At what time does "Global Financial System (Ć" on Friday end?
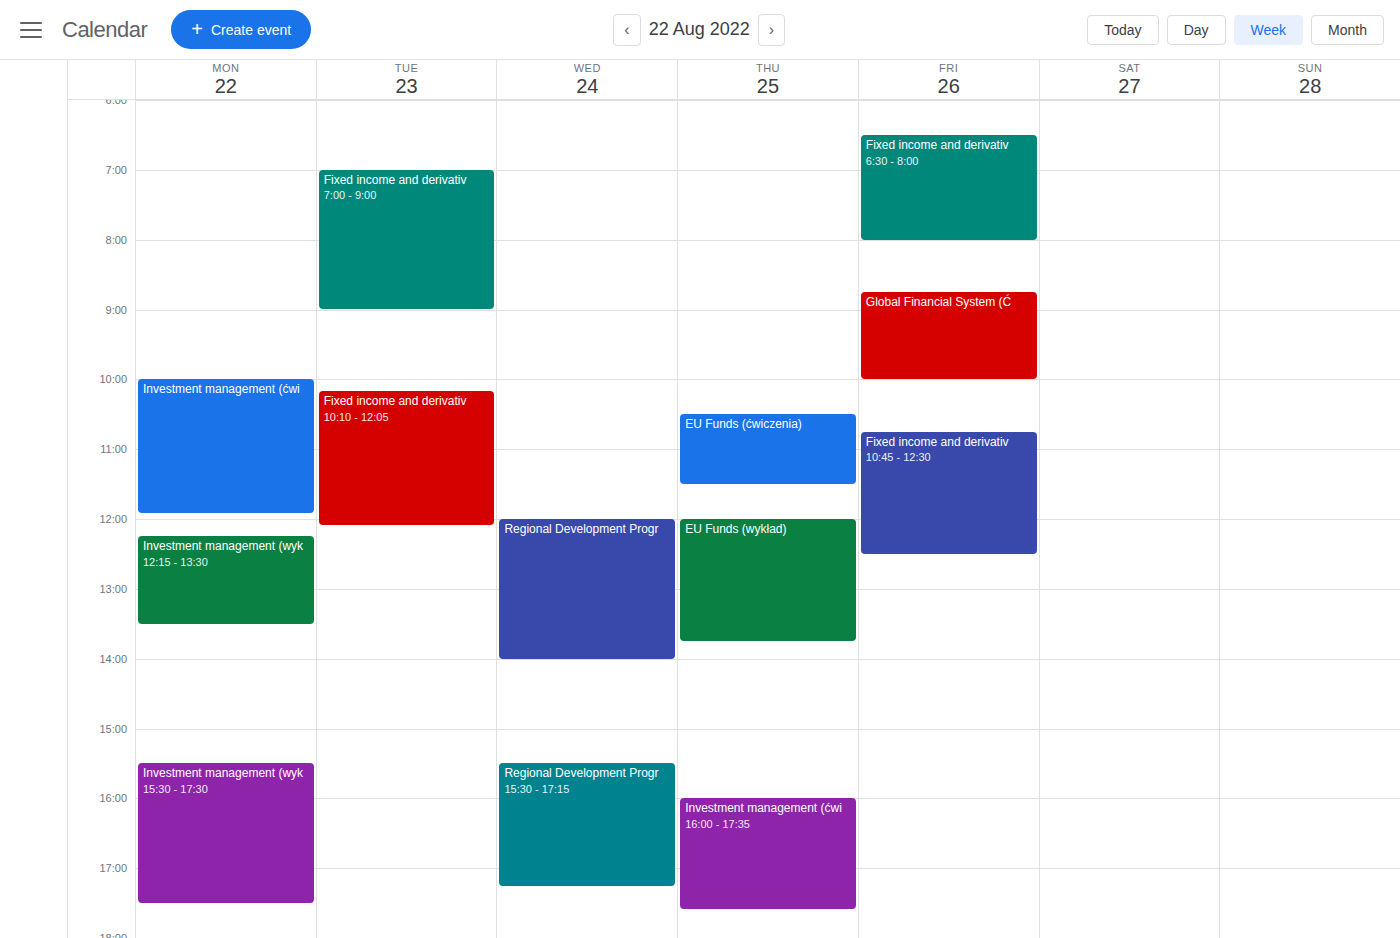
10:00 AM